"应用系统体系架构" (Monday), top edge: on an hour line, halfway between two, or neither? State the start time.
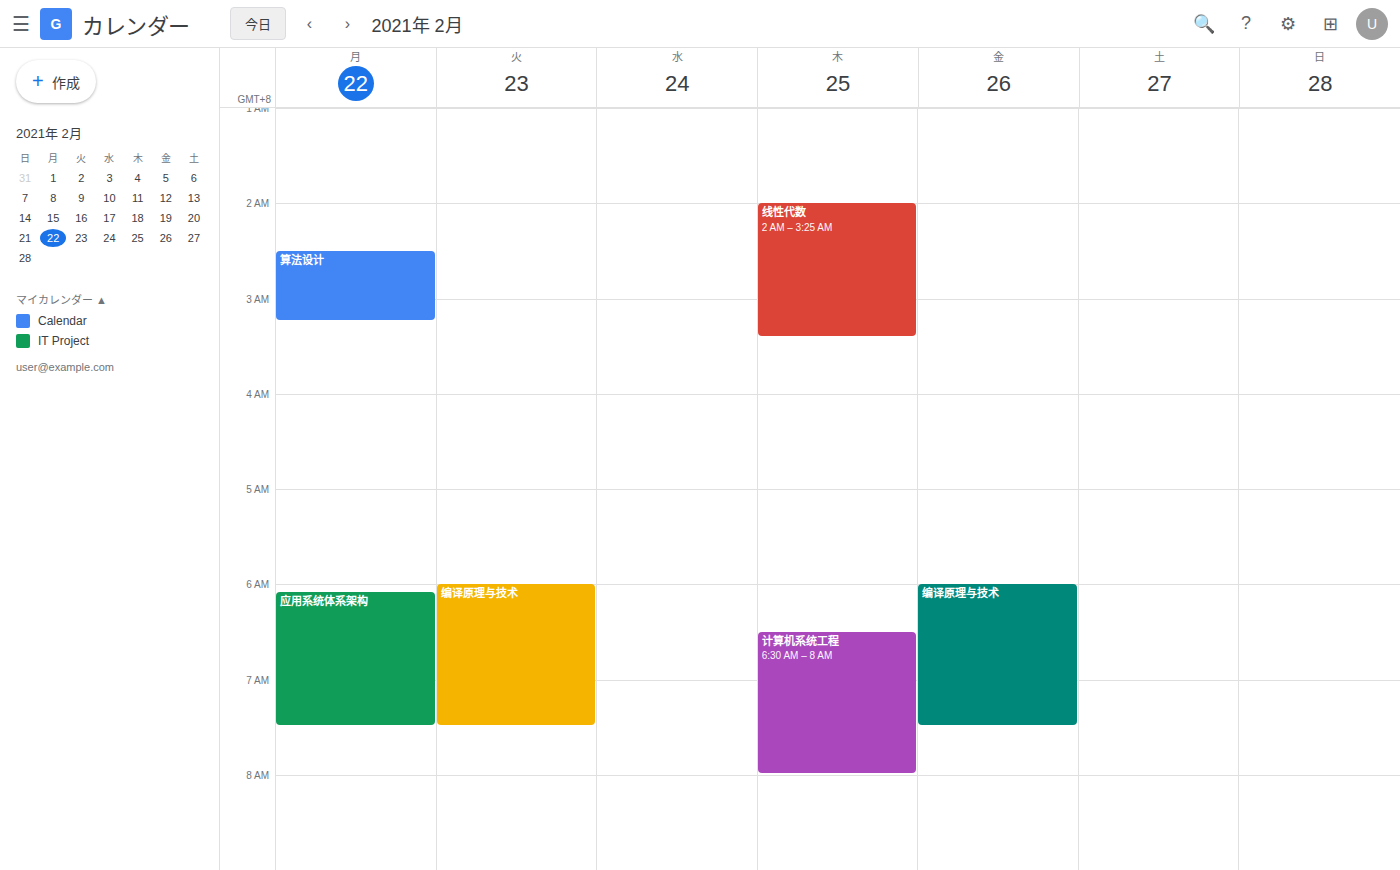
6:05 AM -- neither: 5 minutes below the 6 AM line and 55 minutes above the 7 AM line.